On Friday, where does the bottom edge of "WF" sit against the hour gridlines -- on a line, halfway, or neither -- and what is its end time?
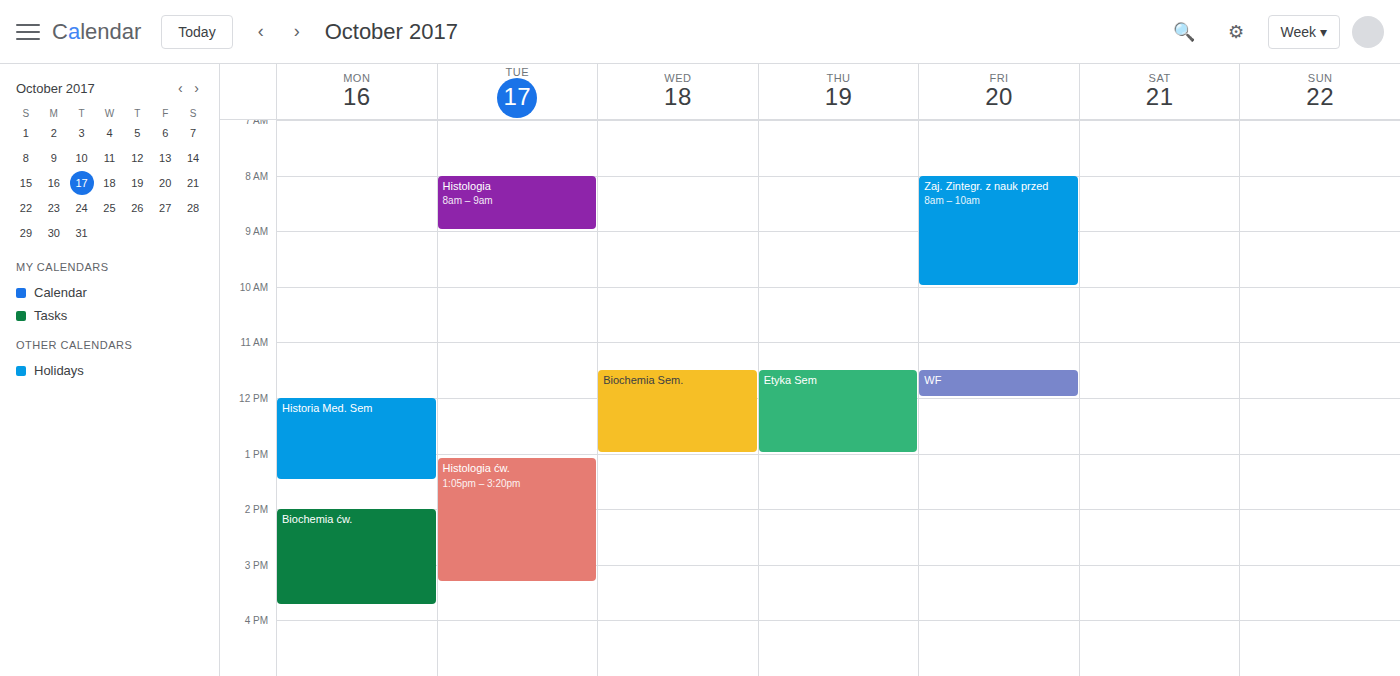
12:00 PM -- exactly on the 12 PM line.